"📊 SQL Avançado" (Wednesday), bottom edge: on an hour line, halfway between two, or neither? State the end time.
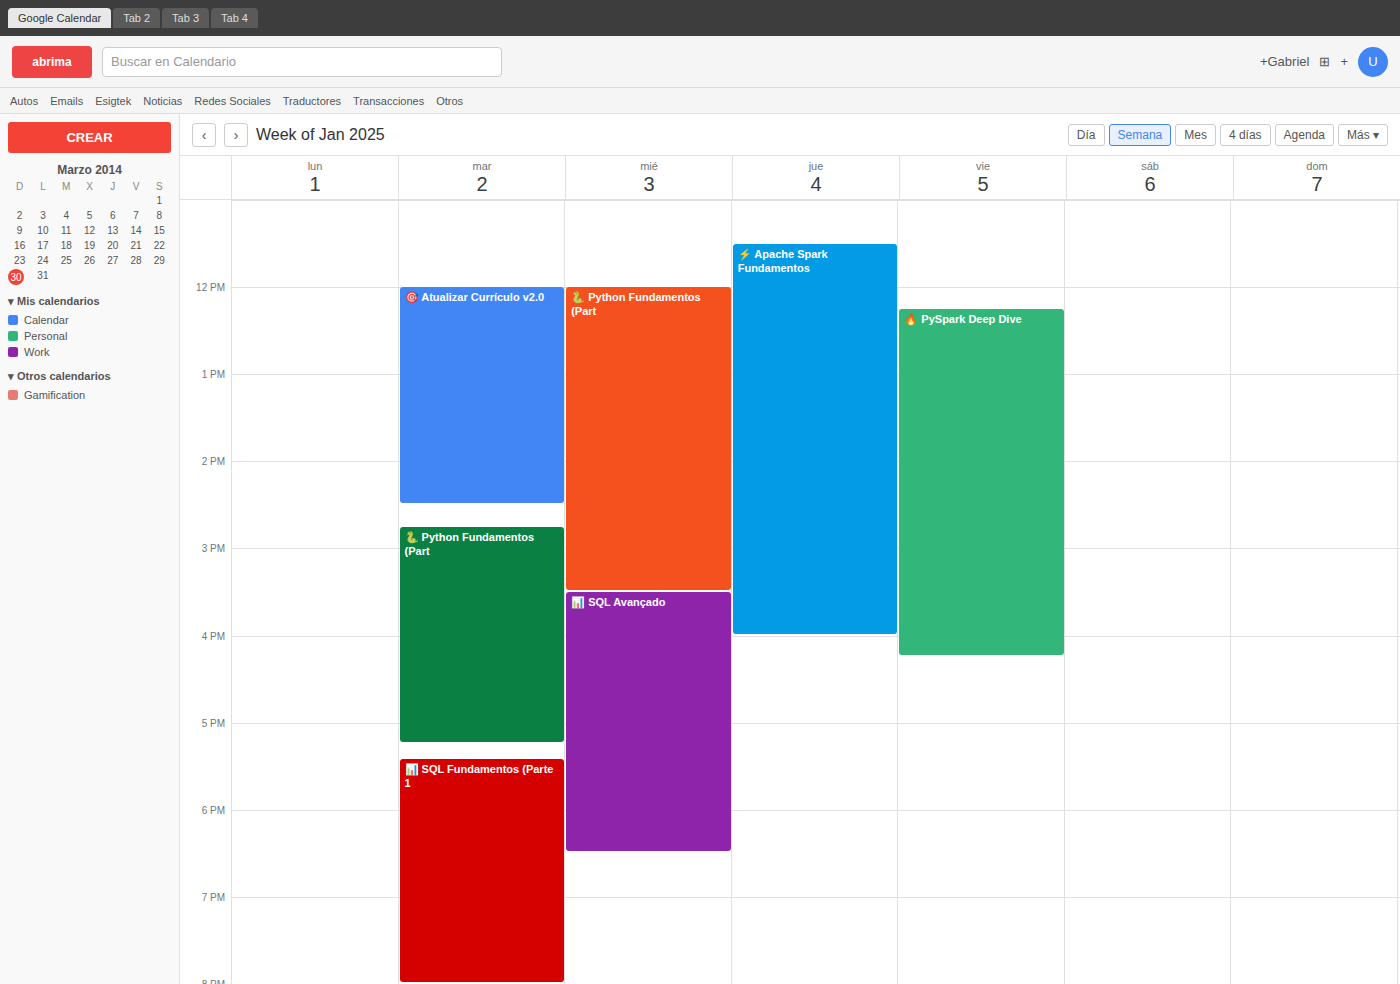
6:30 PM -- halfway between the 6 PM and 7 PM lines.